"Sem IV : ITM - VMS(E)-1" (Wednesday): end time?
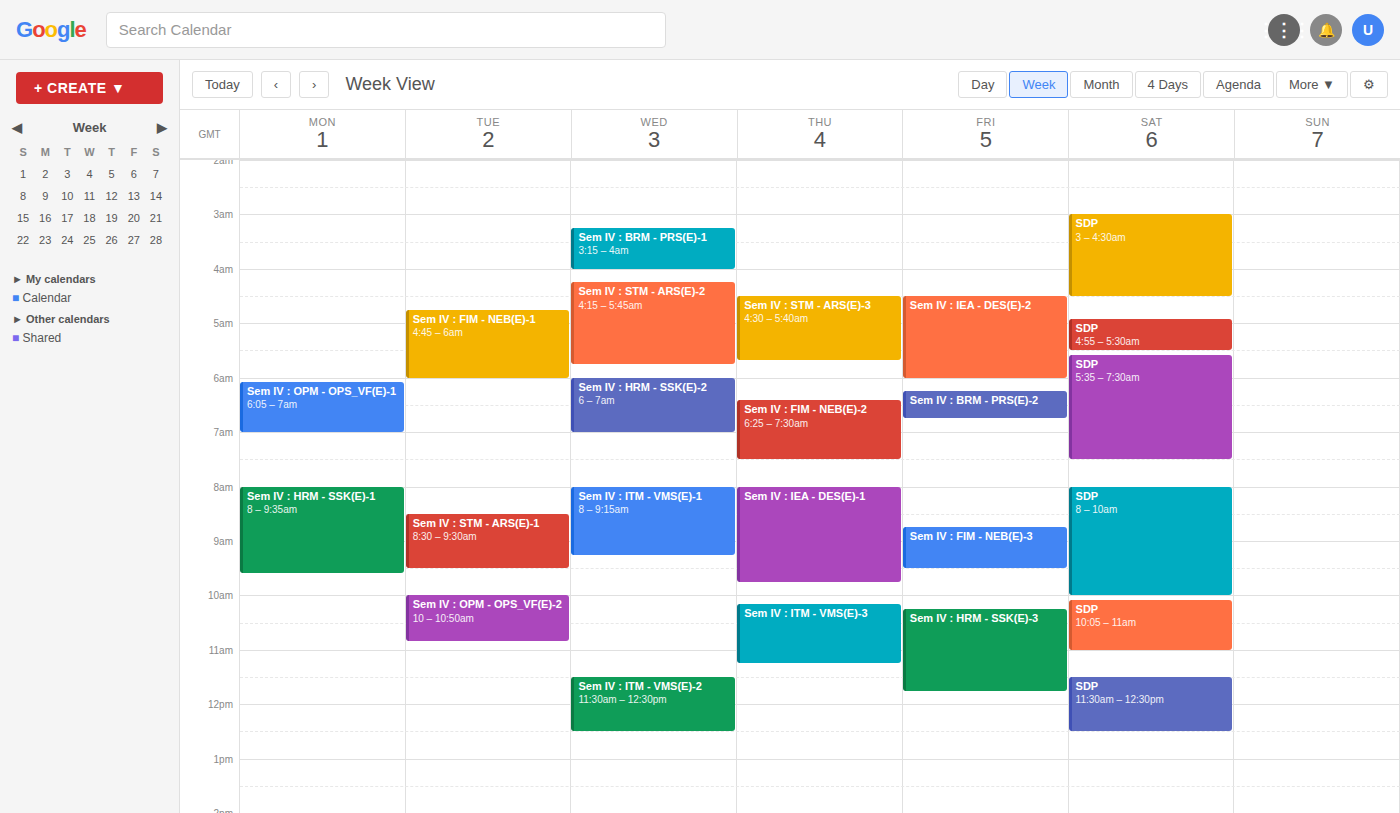
9:15 AM